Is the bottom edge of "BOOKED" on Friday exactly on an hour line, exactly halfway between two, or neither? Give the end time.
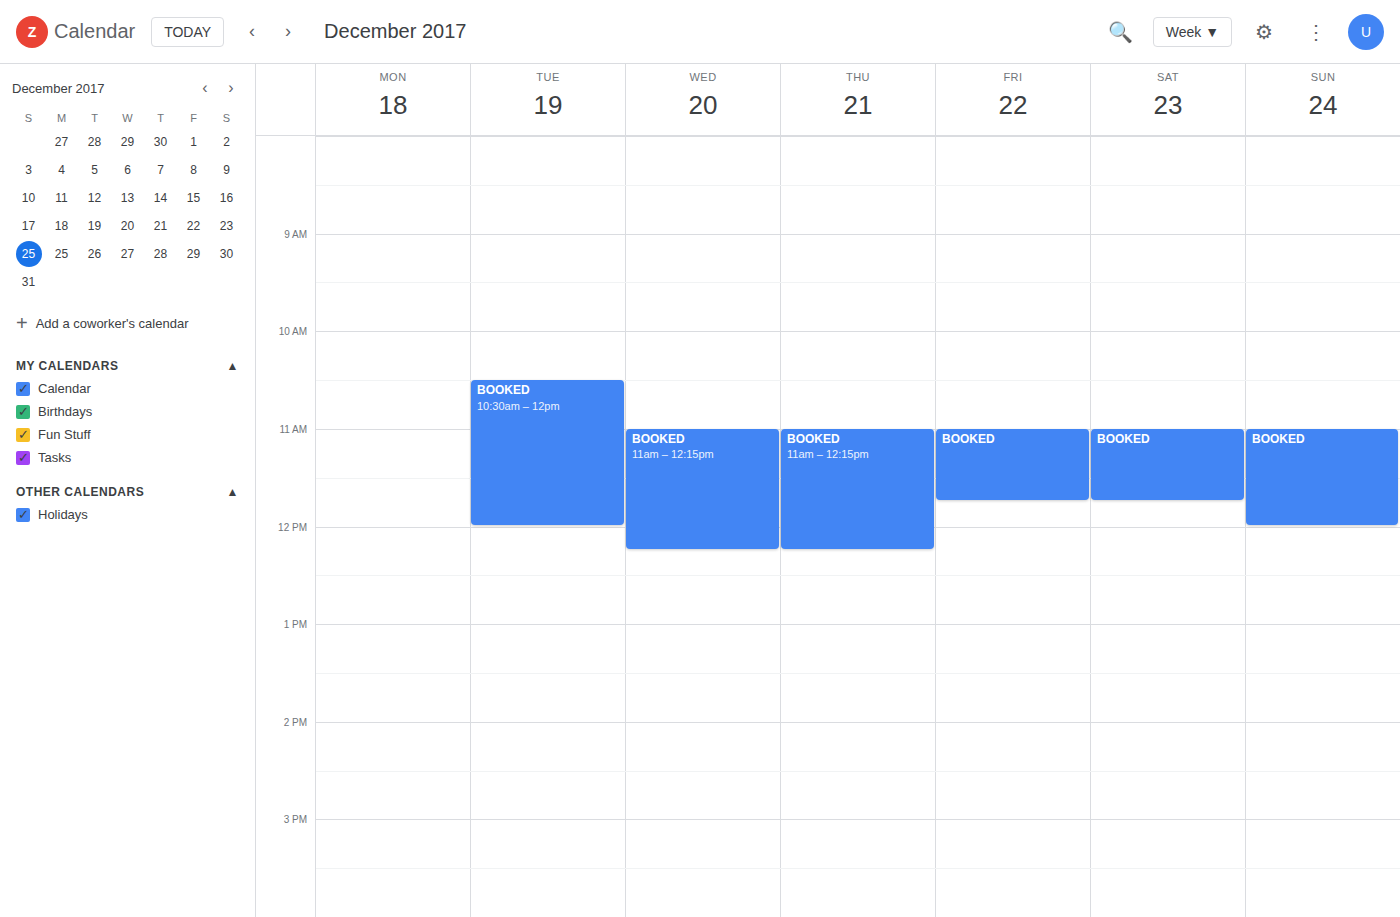
11:45 AM -- neither: three quarters of the way from the 11 AM line to the 12 PM line.